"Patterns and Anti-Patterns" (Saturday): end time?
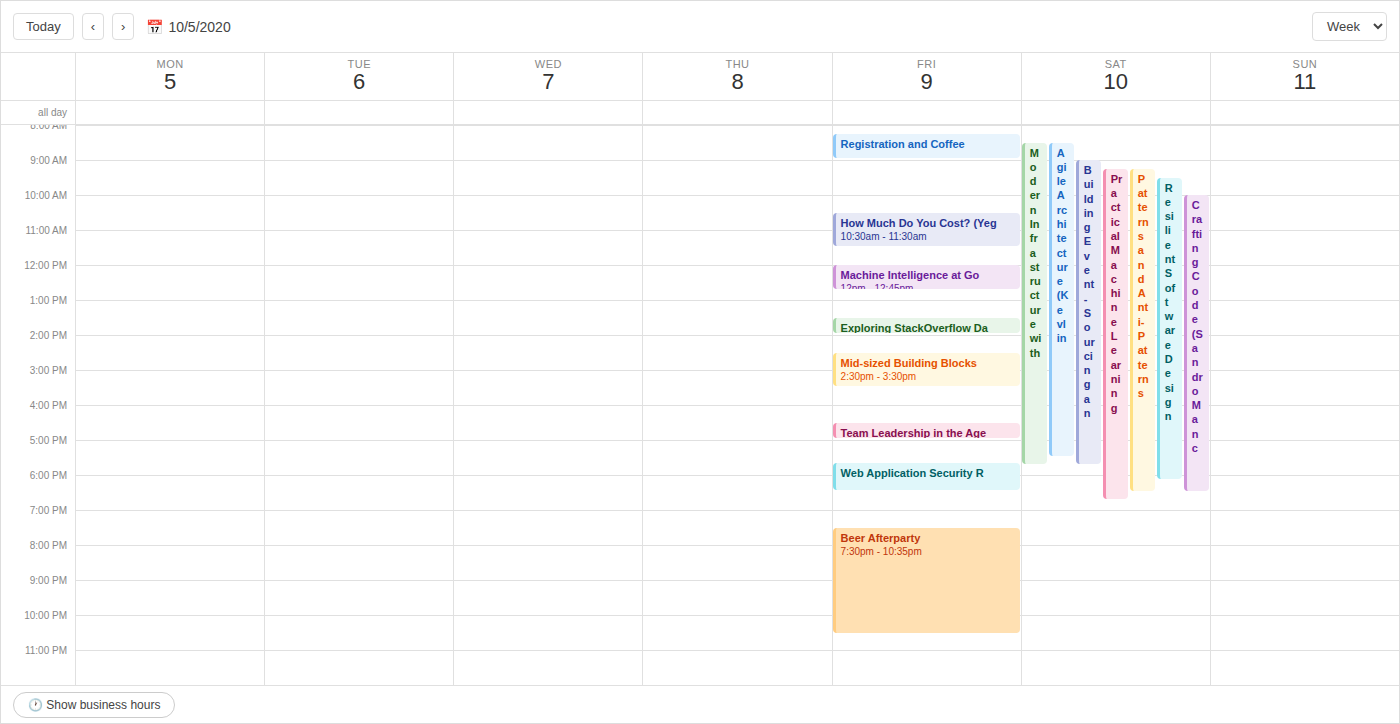
18:30